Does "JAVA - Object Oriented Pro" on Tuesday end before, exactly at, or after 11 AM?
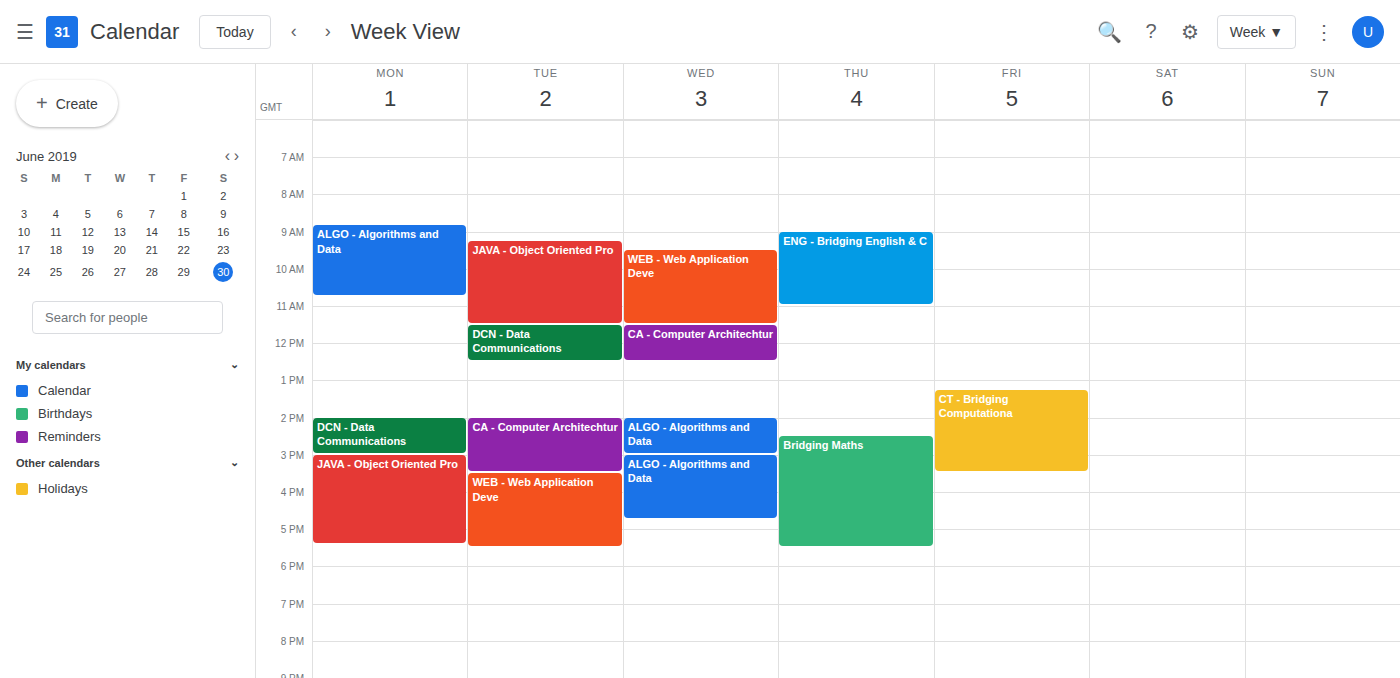
11:30 AM -- after 11 AM, 30 minutes below the 11 AM line.